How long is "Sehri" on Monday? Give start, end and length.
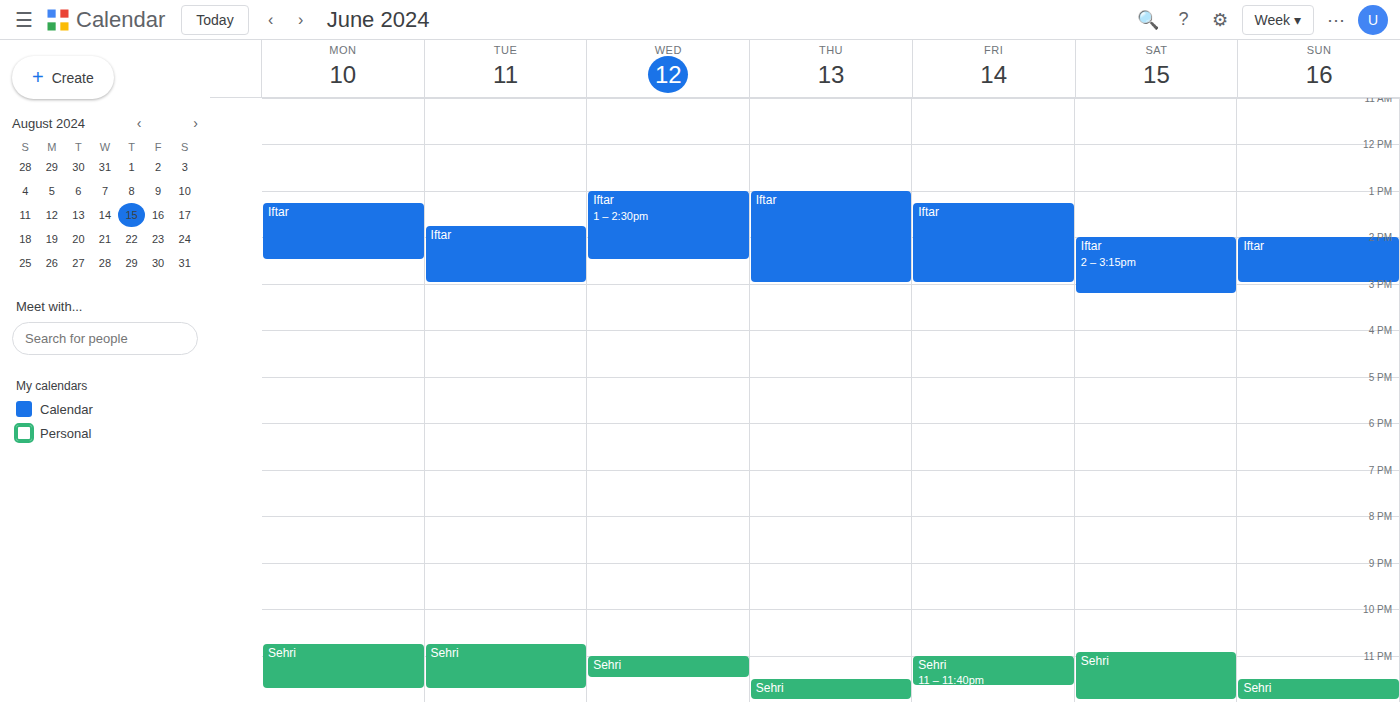
10:45 PM to 11:45 PM, 1 hour